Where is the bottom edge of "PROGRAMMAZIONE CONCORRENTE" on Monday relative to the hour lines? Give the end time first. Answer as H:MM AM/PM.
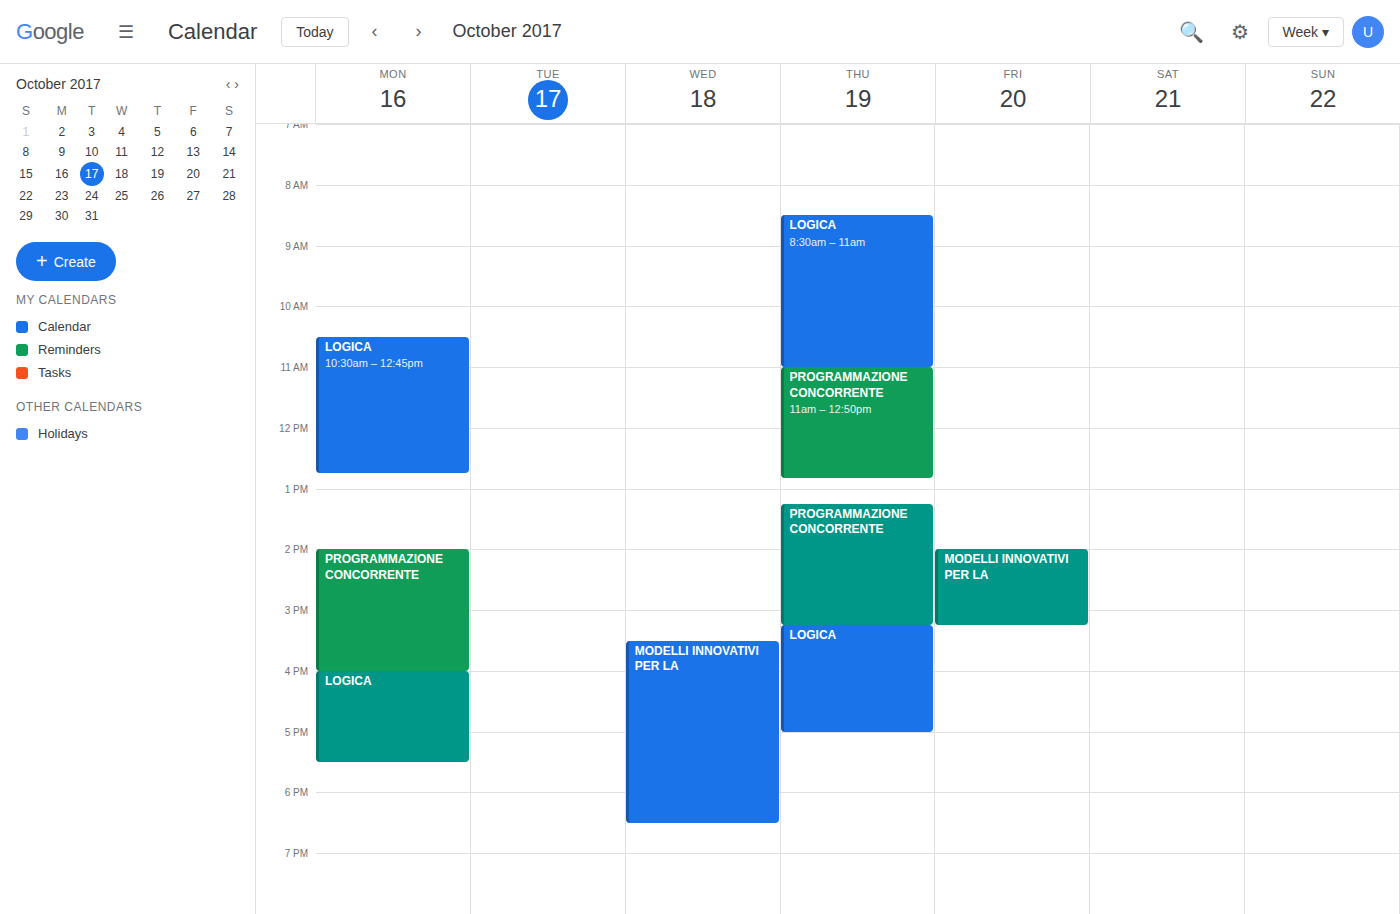
4:00 PM -- exactly on the 4 PM line.